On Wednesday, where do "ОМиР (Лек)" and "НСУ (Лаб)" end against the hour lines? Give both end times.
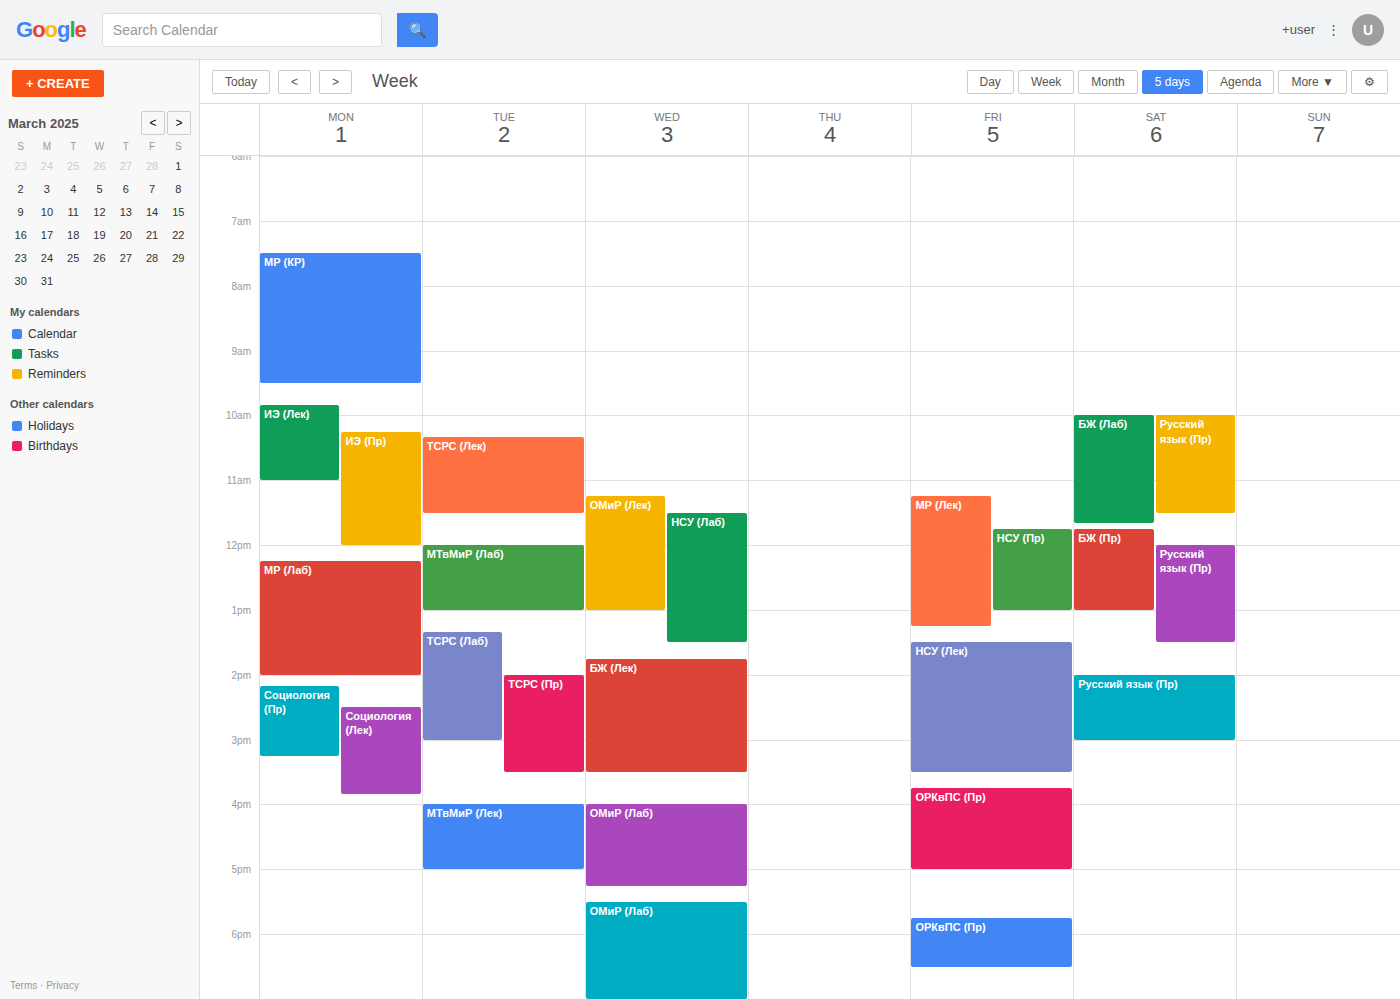
"ОМиР (Лек)": 1:00 PM, exactly on the 1 PM line. "НСУ (Лаб)": 1:30 PM, halfway between the 1 PM and 2 PM lines.